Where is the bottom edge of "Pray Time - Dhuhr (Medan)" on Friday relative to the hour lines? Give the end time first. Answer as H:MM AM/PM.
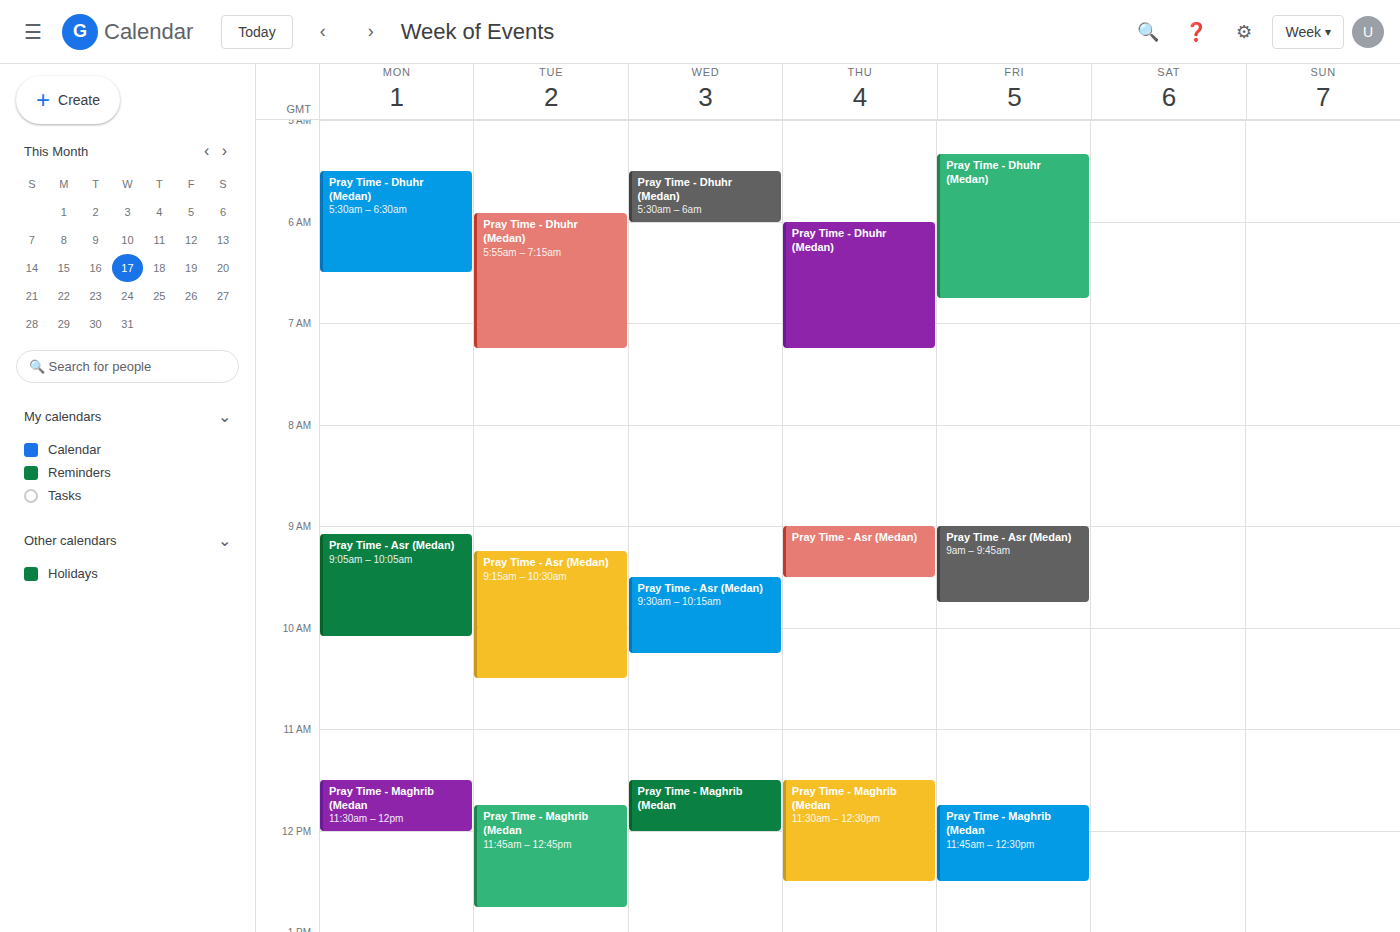
6:45 AM -- neither: three quarters of the way from the 6 AM line to the 7 AM line.